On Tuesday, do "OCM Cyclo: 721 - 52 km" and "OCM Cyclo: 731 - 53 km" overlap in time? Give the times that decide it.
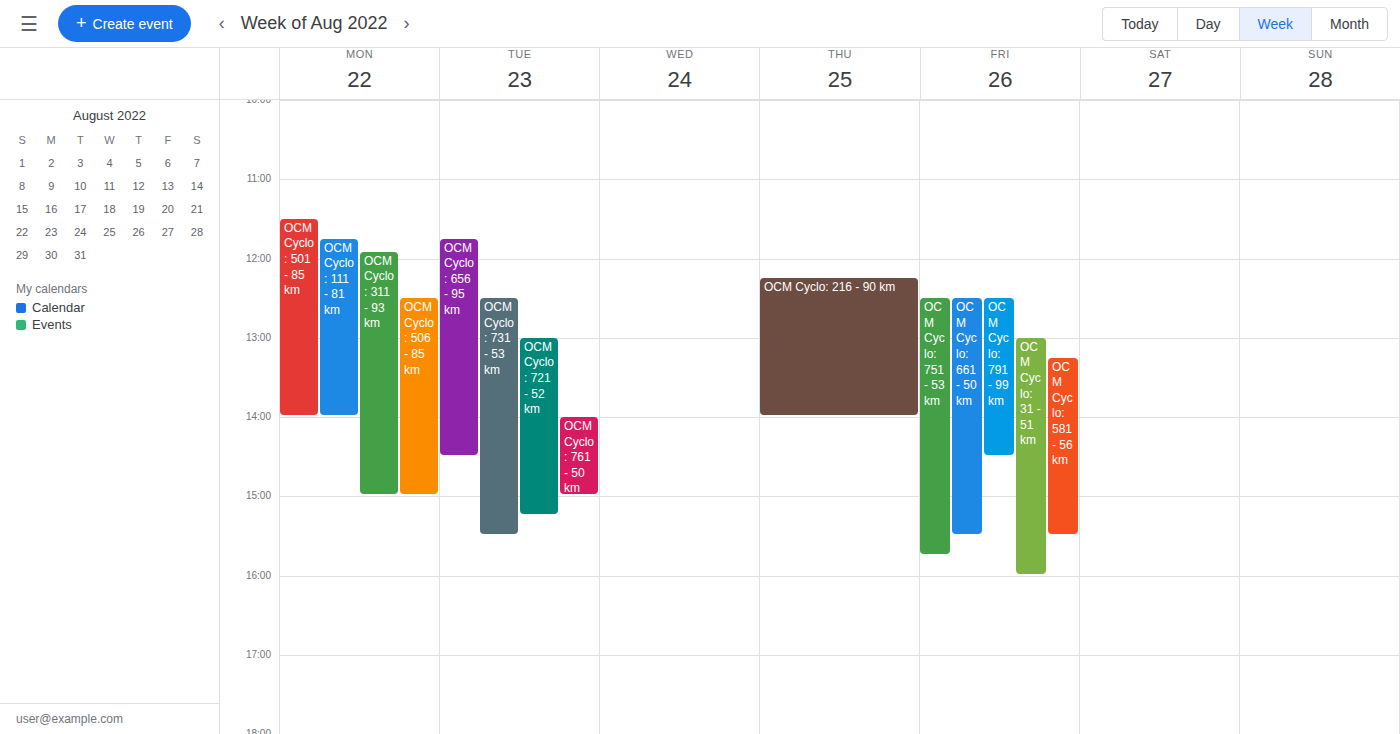
"OCM Cyclo: 721 - 52 km" runs 1:00 PM to 3:15 PM, inside "OCM Cyclo: 731 - 53 km" -- they overlap.